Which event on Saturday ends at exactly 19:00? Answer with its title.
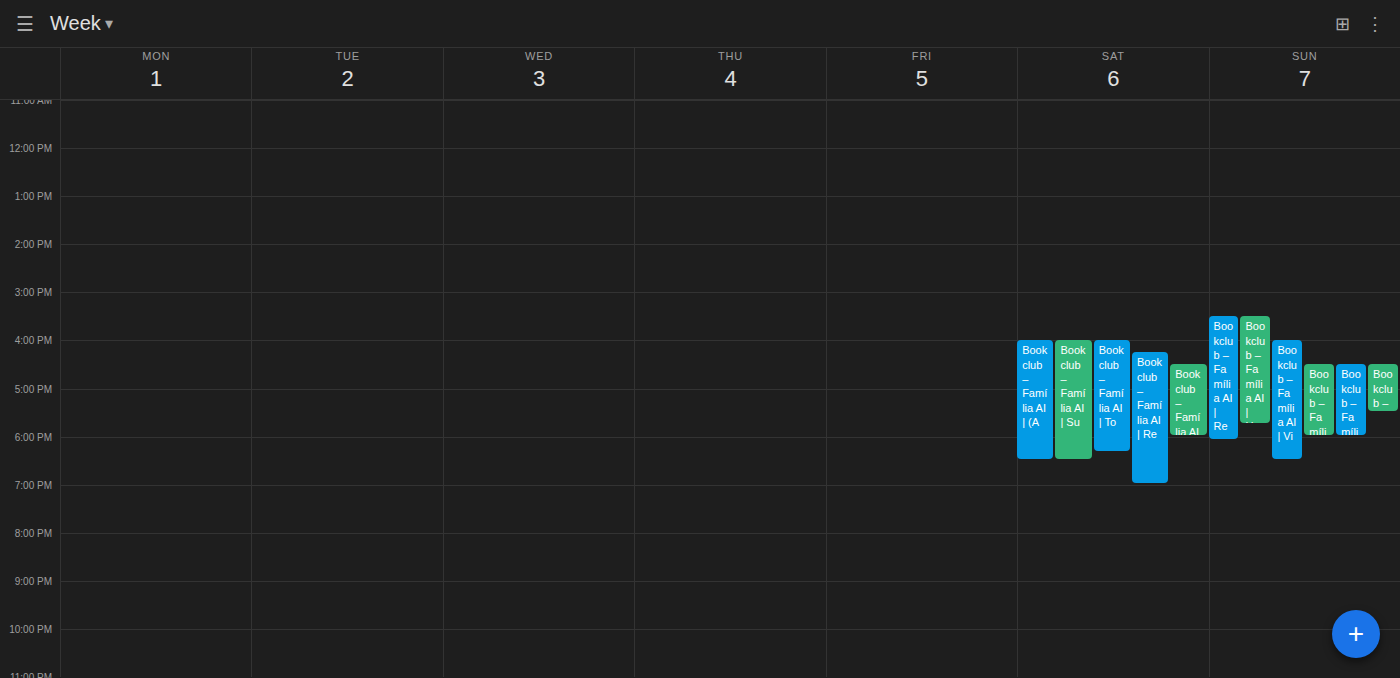
"Bookclub – Família AI | Re"